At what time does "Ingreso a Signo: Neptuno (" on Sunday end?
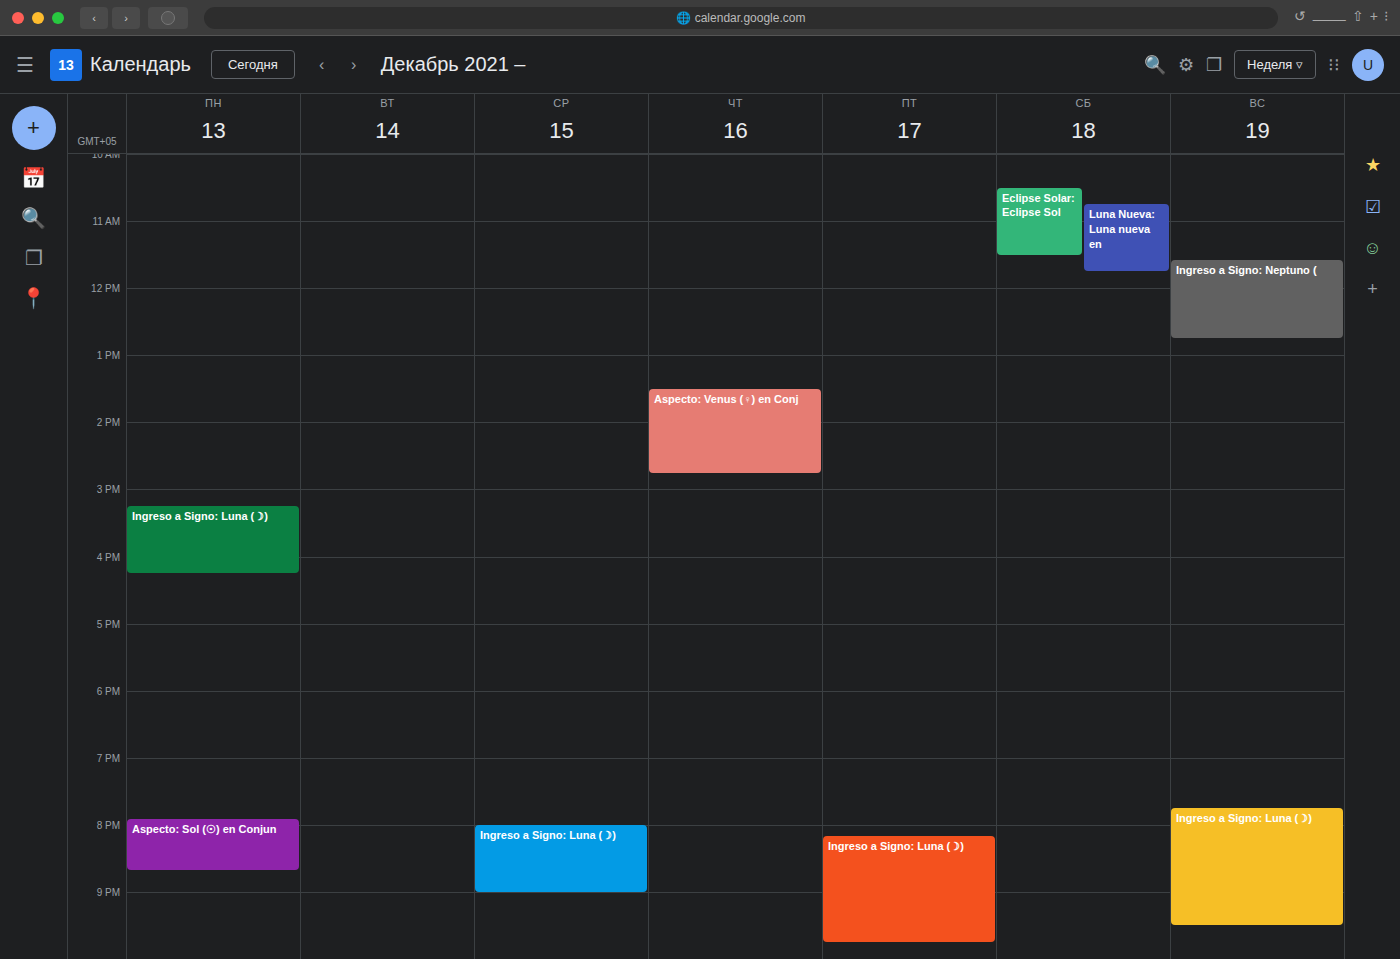
12:45 PM